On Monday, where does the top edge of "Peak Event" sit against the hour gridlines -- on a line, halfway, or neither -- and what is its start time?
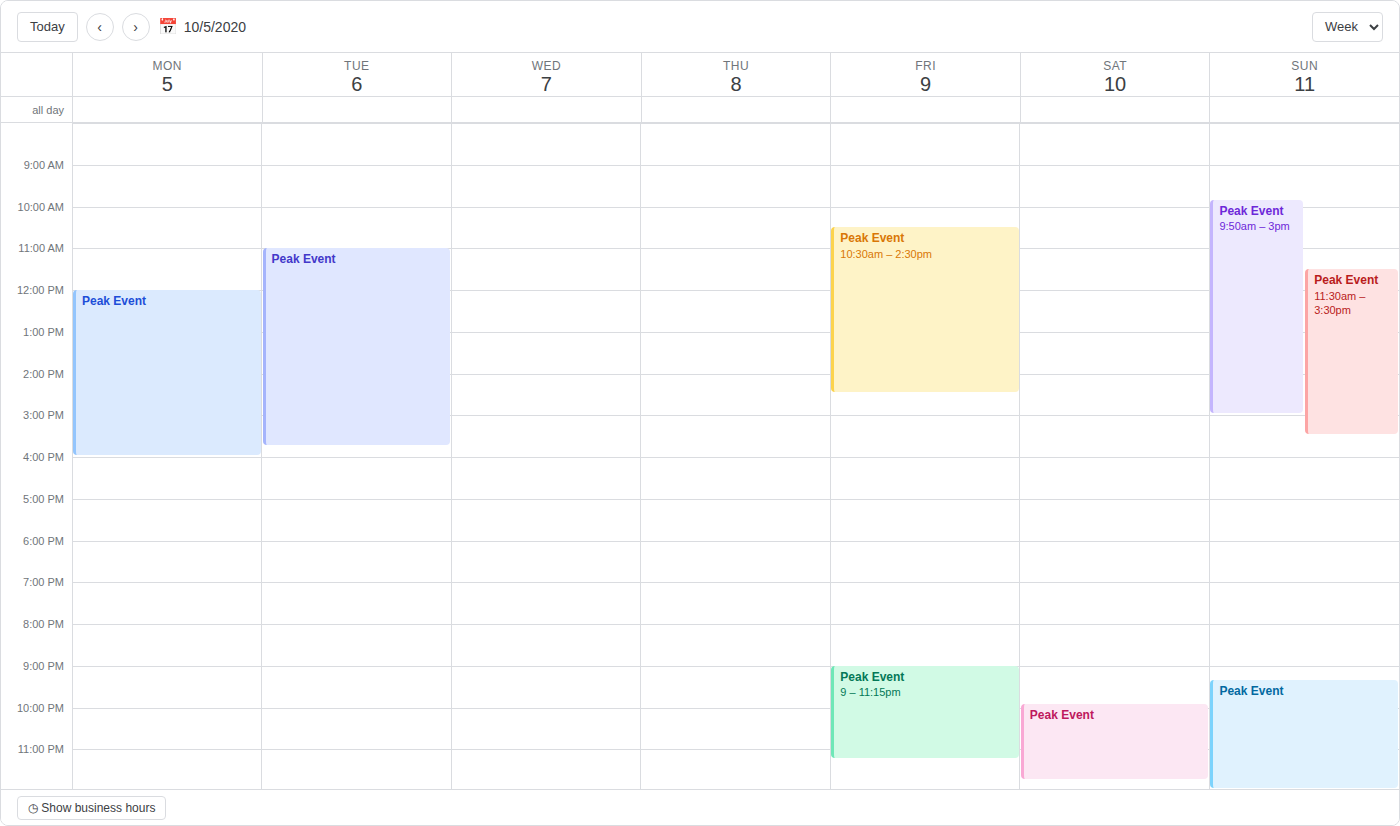
12:00 PM -- exactly on the 12 PM line.